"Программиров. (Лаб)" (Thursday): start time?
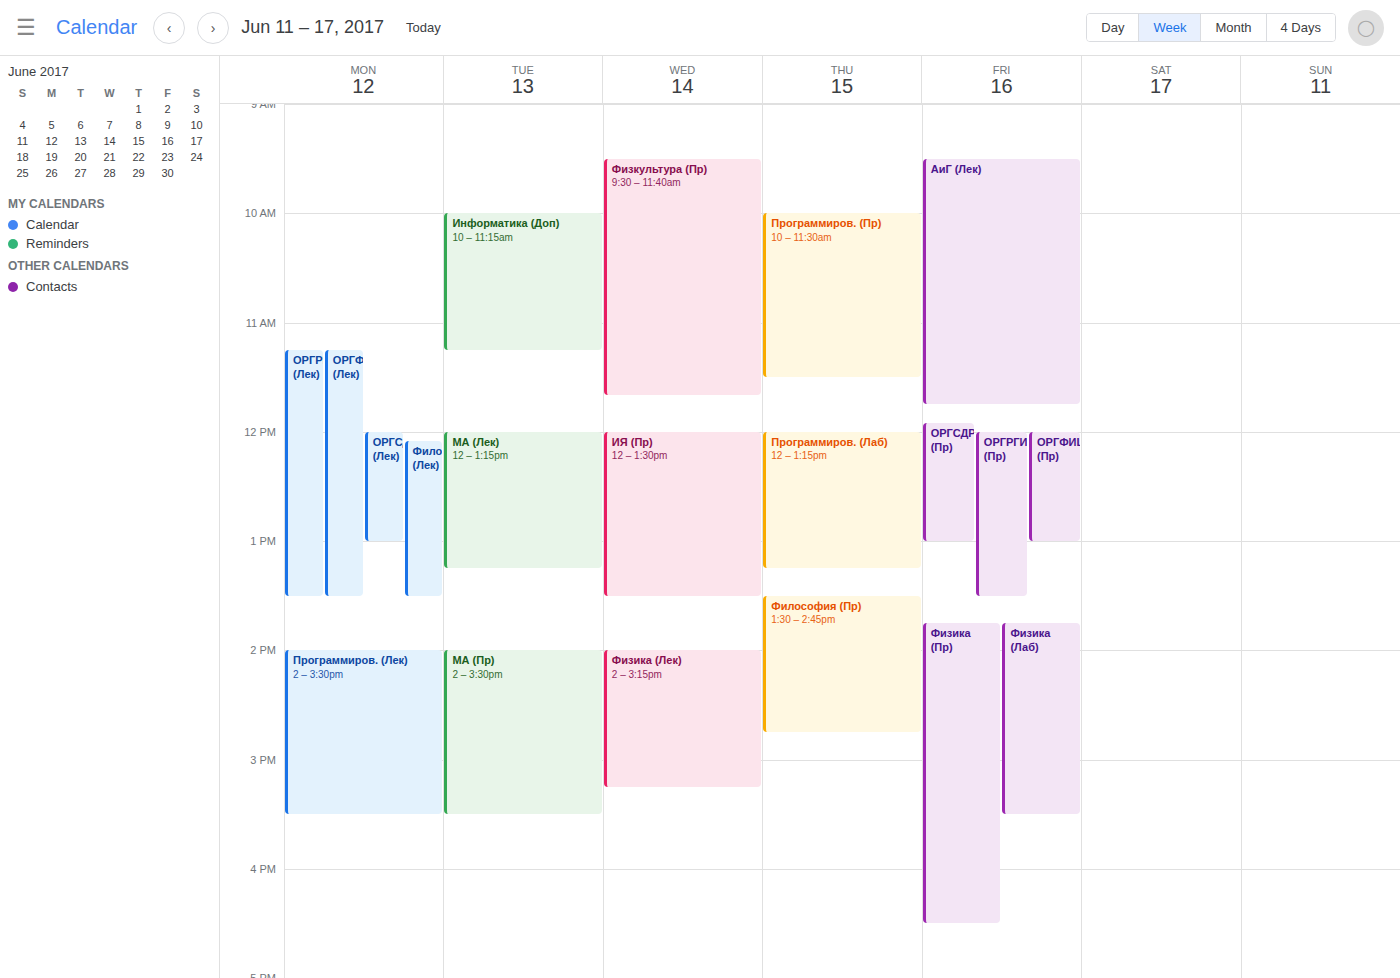
12:00 PM